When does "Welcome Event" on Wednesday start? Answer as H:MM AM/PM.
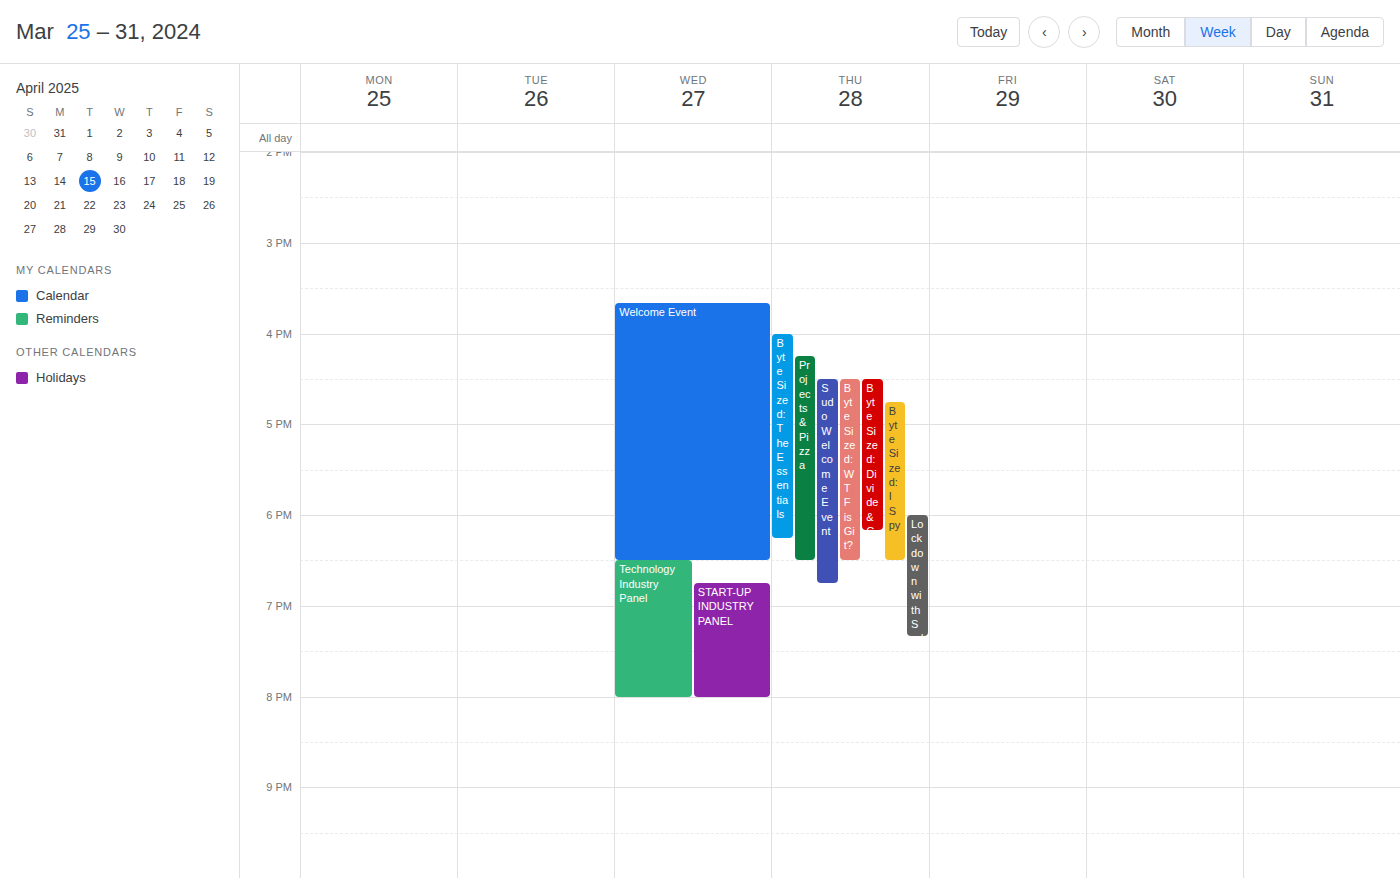
3:40 PM